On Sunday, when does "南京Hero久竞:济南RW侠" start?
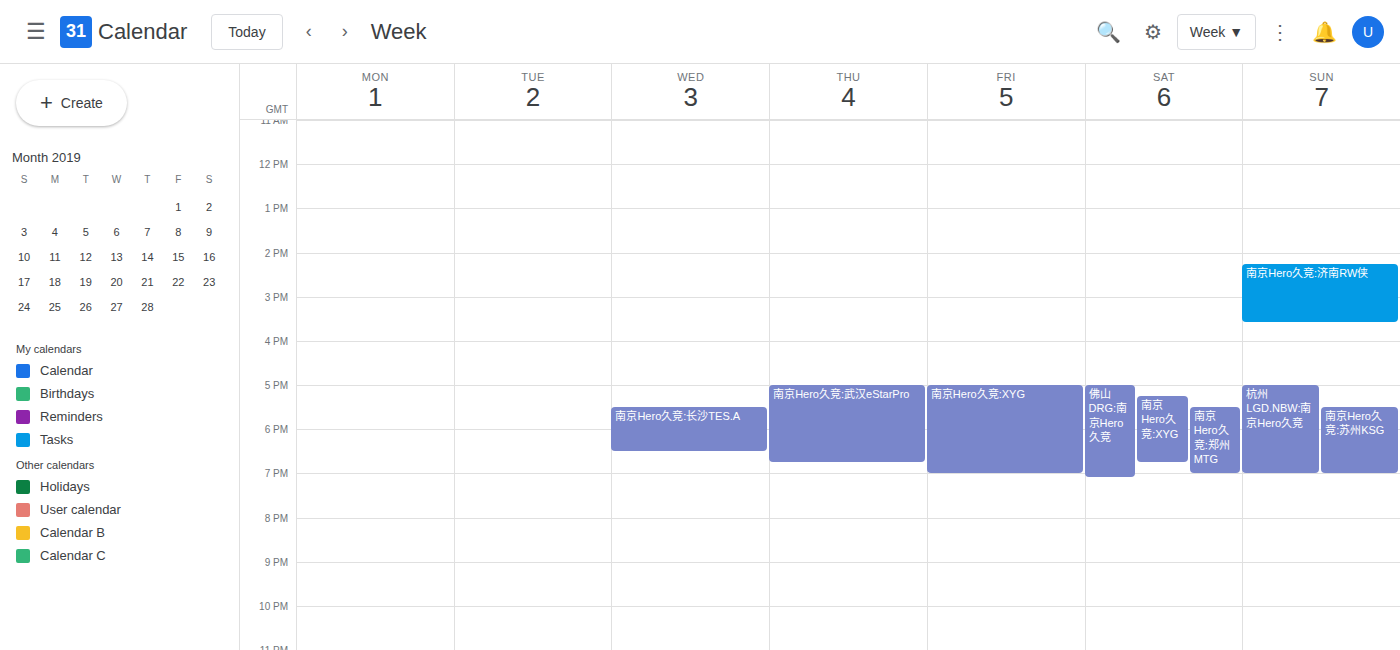
2:15 PM